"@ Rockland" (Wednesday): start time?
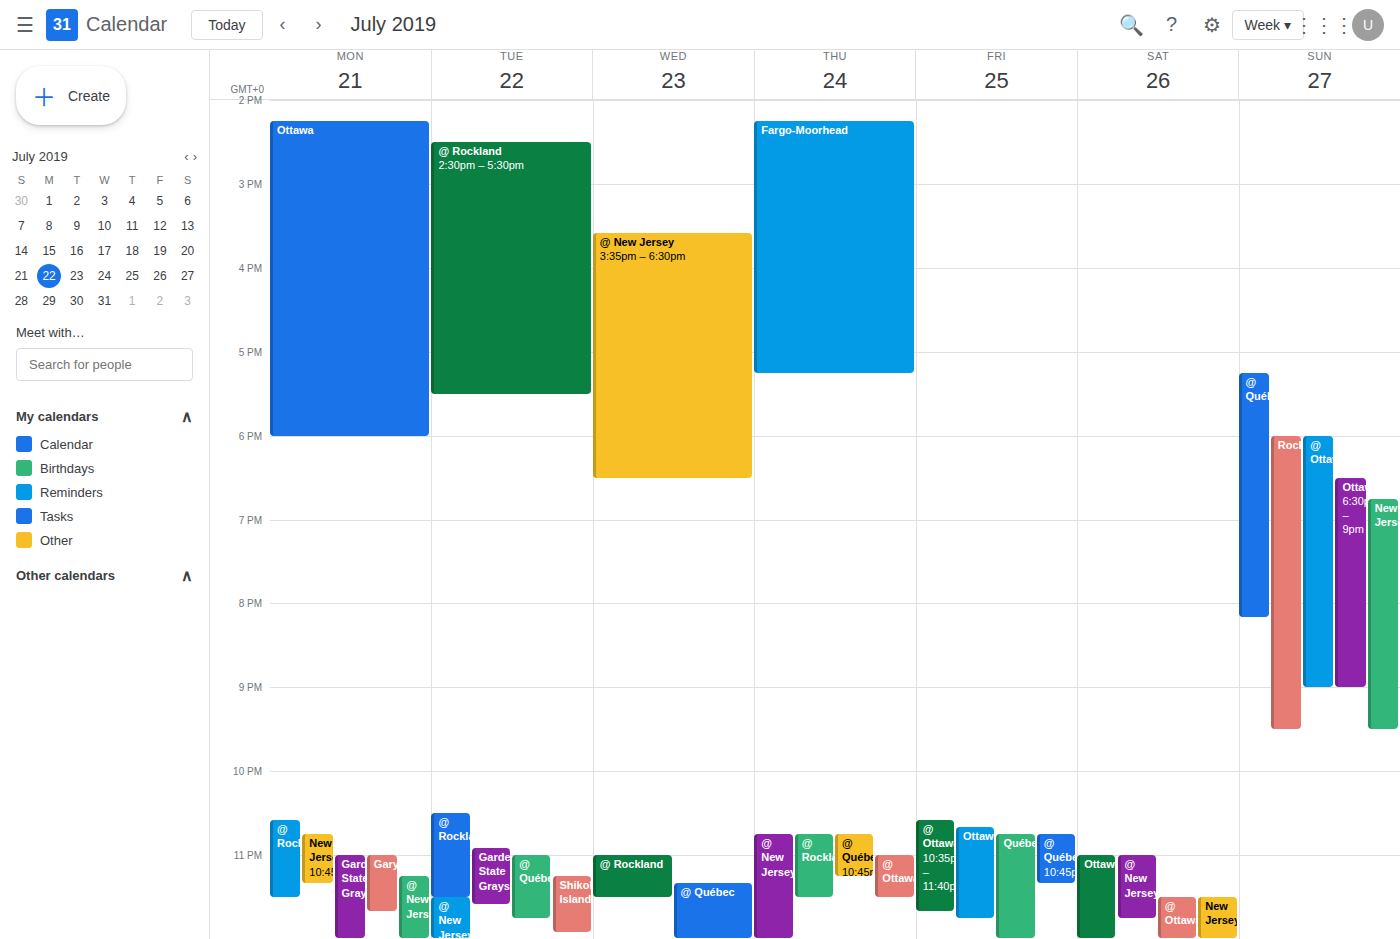
23:00